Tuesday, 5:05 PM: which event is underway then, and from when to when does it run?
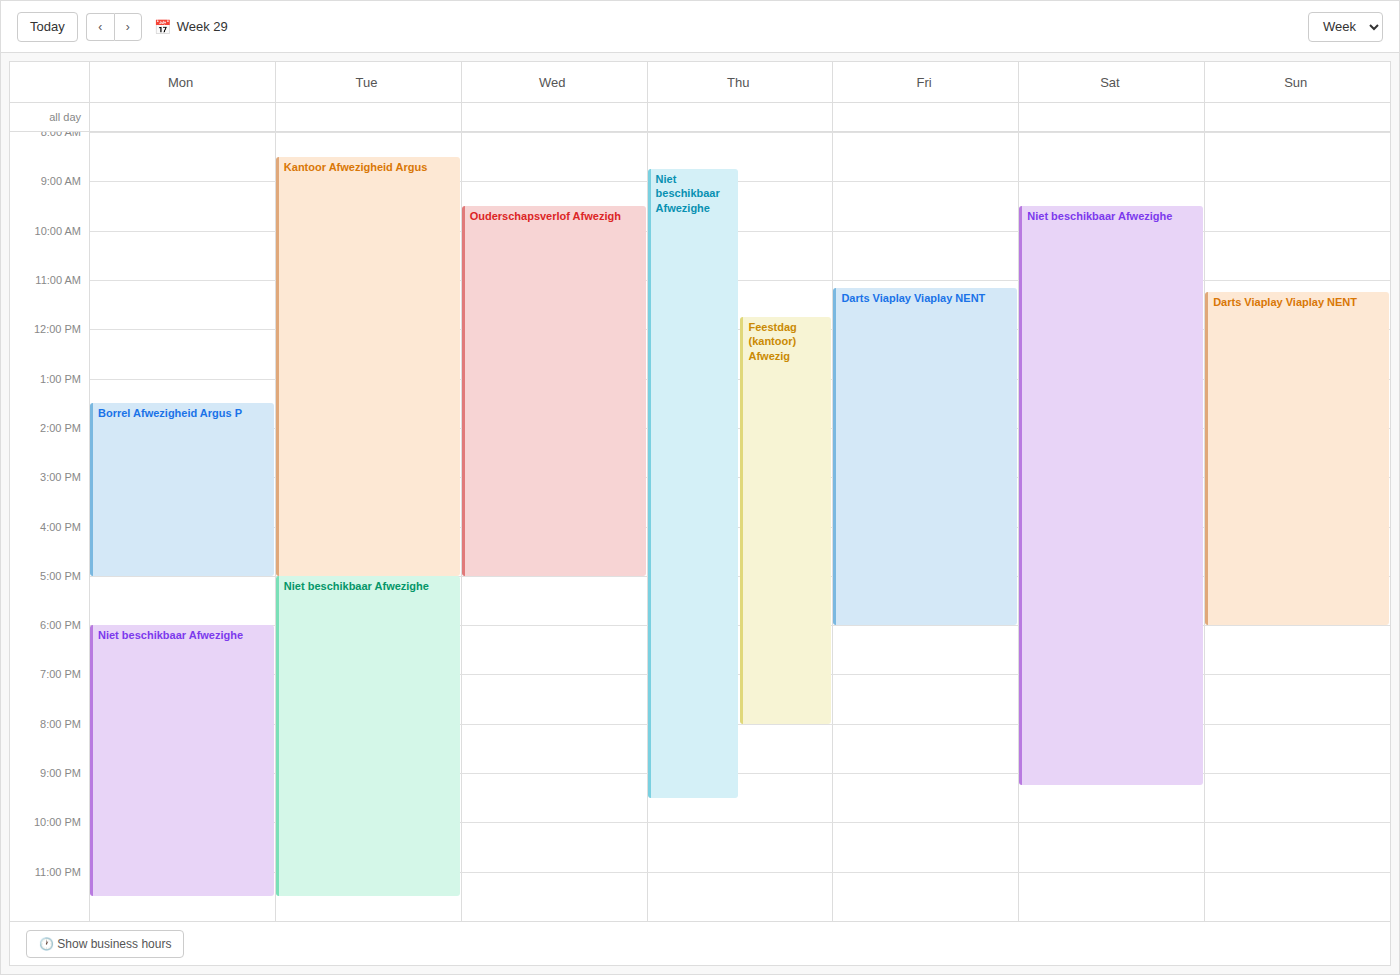
"Niet beschikbaar Afwezighe", 5:00 PM to 11:30 PM